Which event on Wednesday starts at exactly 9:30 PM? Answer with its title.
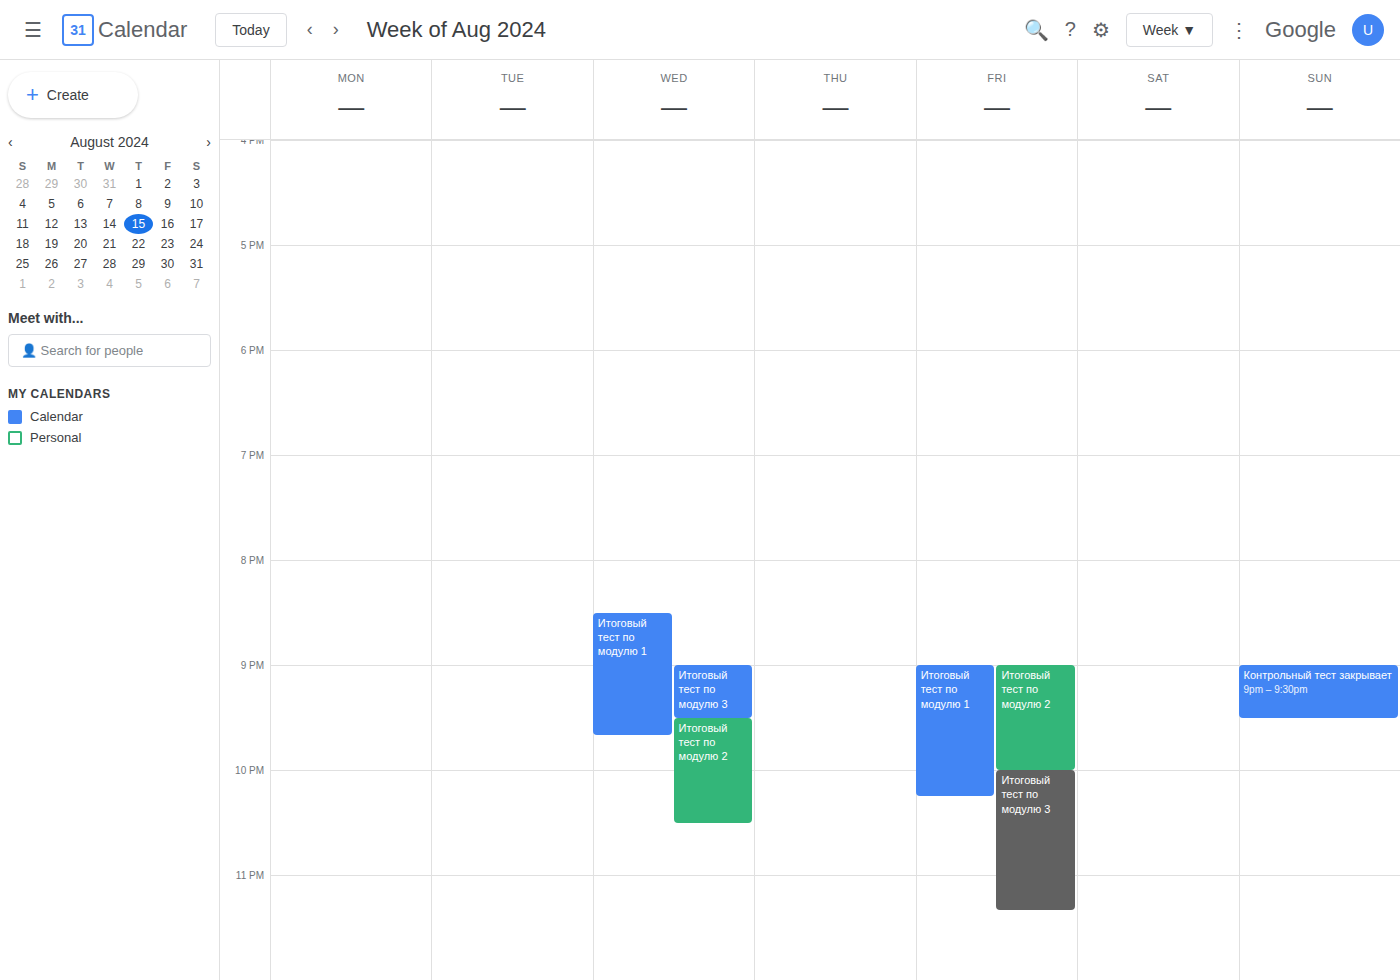
"Итоговый тест по модулю 2"